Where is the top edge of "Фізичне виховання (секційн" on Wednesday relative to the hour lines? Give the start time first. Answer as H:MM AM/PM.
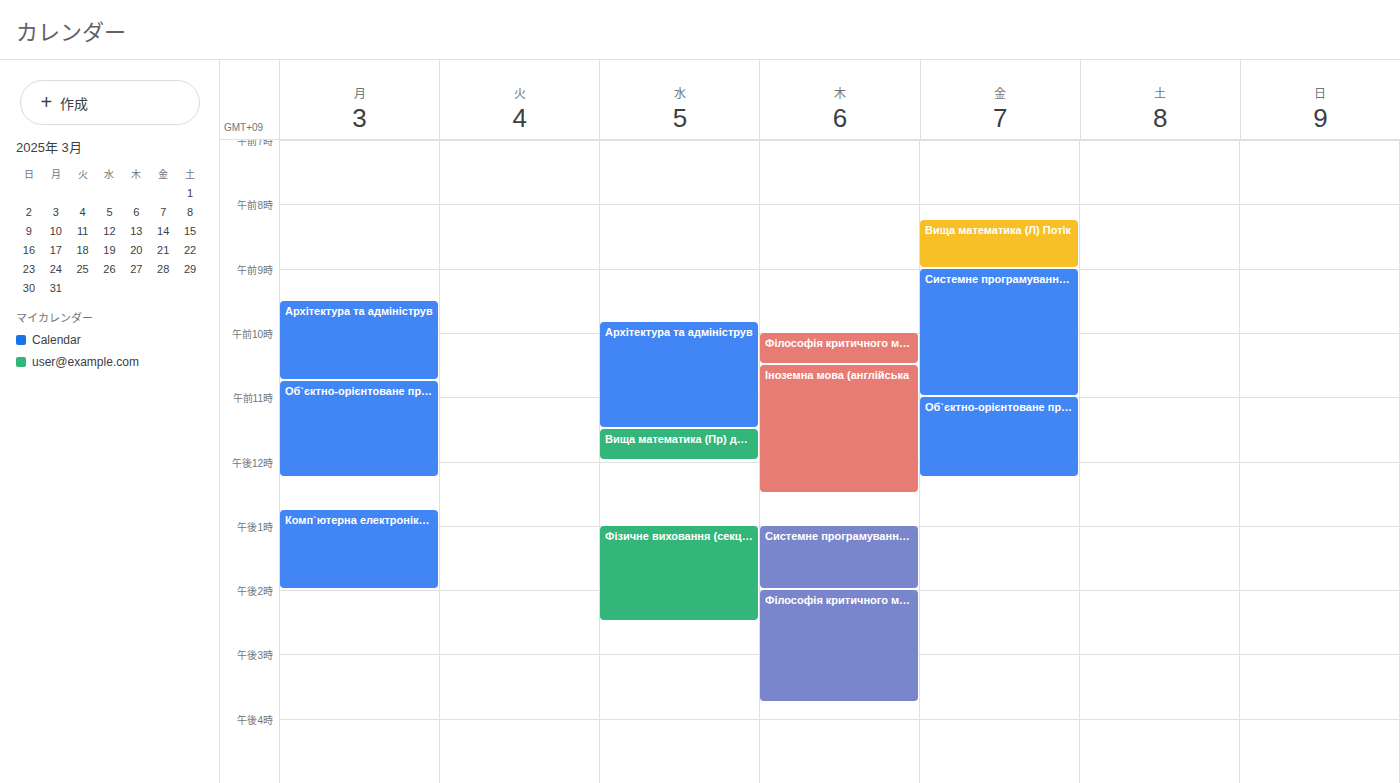
1:00 PM -- exactly on the 1 PM line.